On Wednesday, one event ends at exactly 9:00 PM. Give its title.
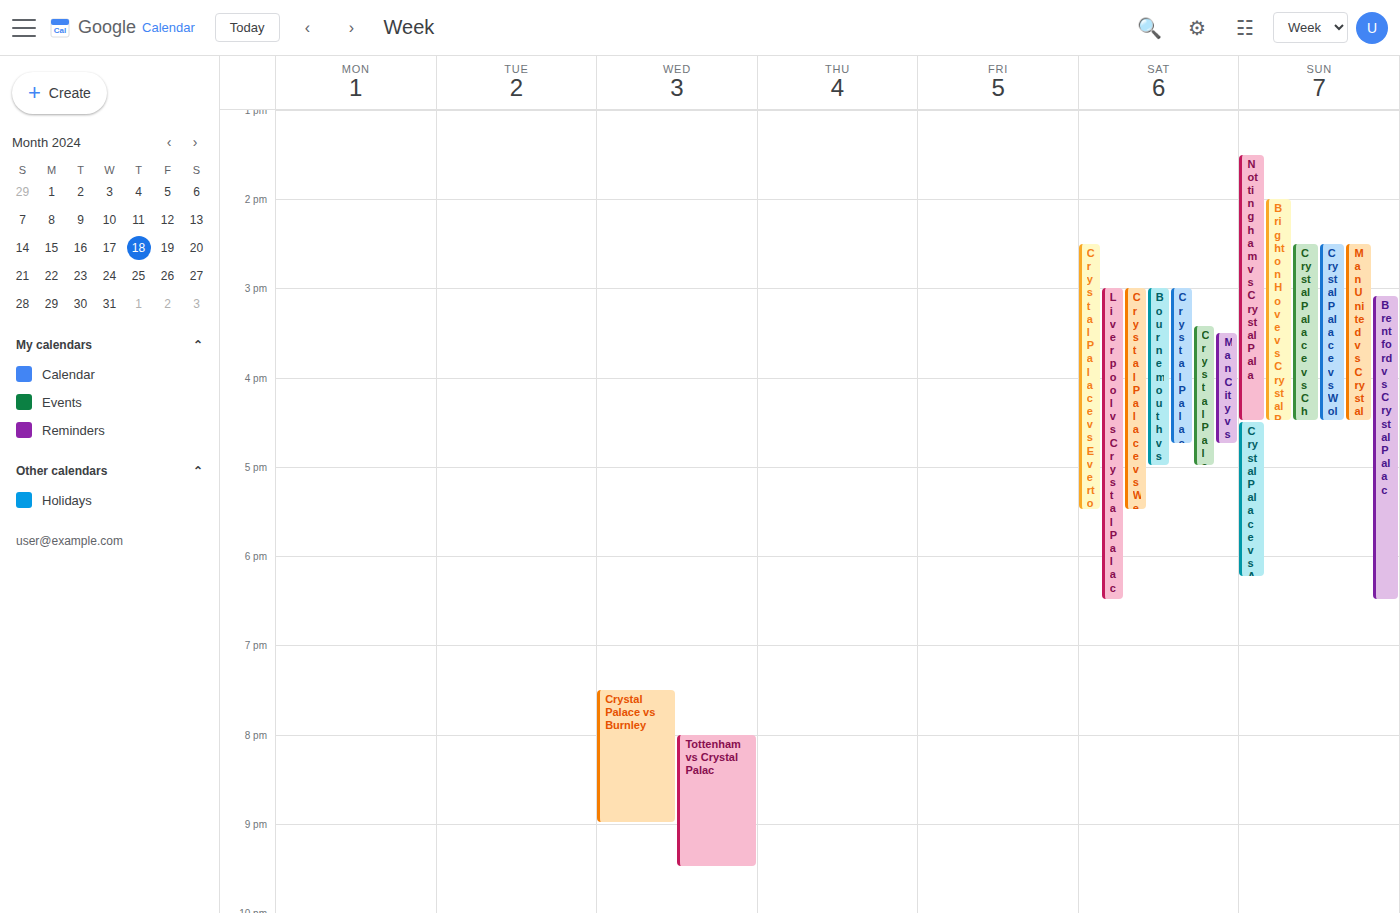
"Crystal Palace vs Burnley"